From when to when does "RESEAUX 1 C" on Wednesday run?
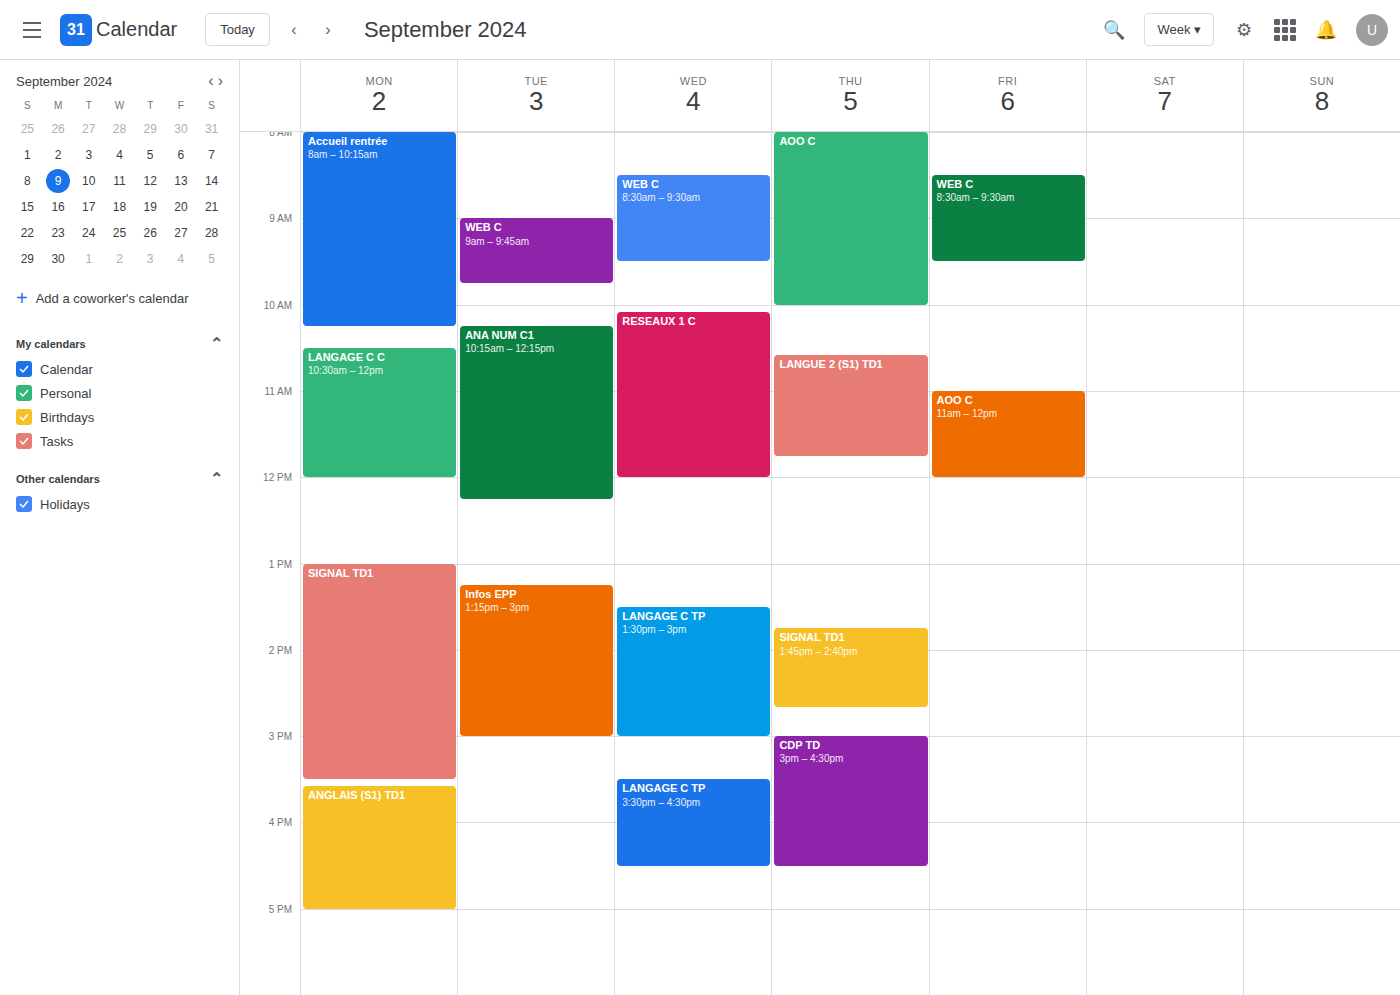
10:05 AM to 12:00 PM